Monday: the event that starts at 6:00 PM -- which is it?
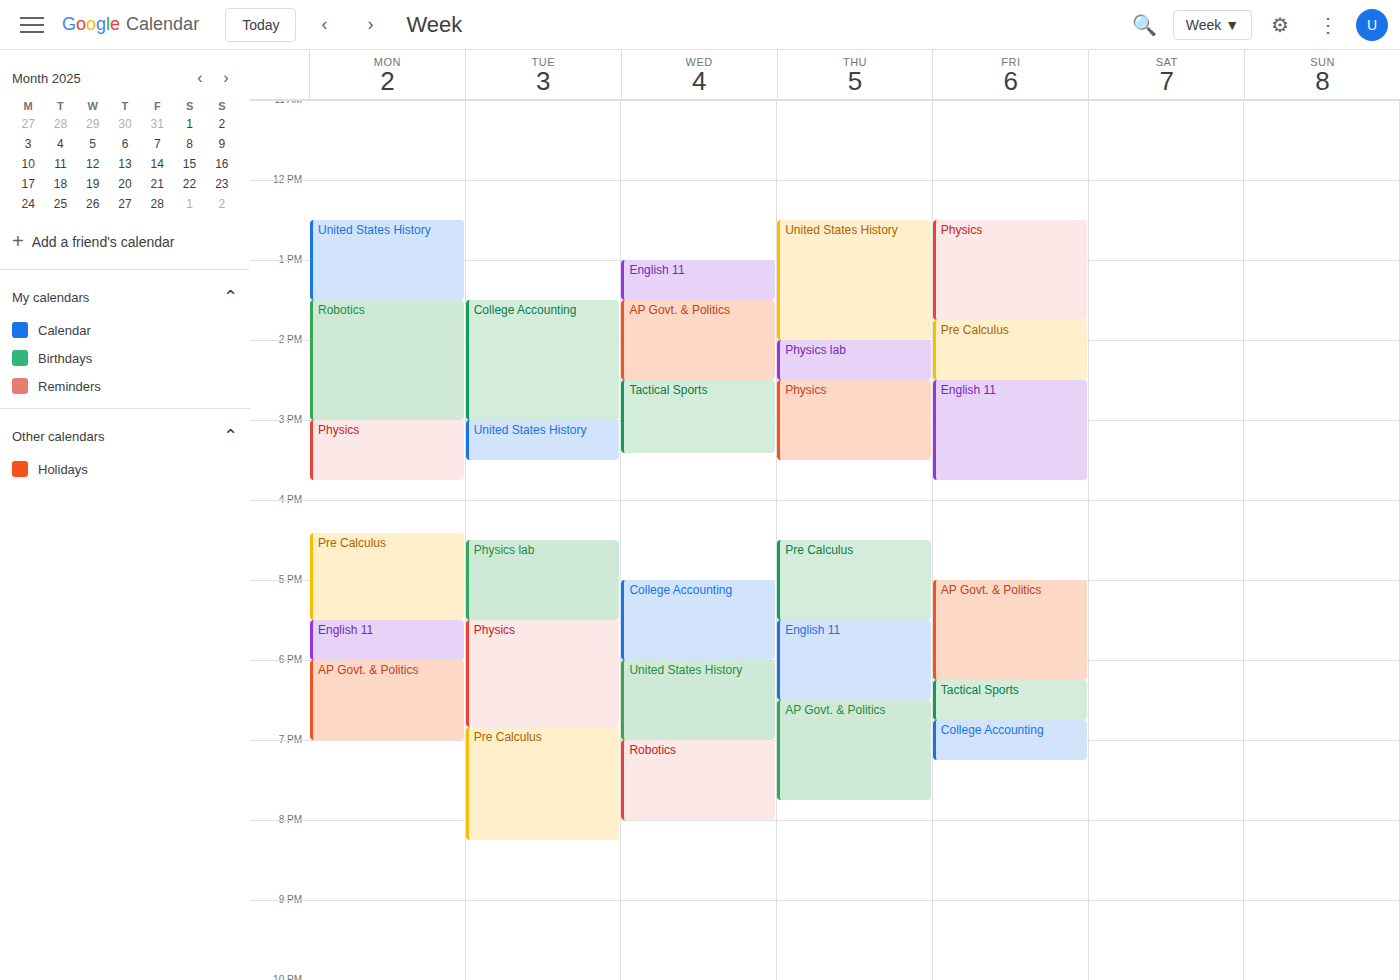
"AP Govt. & Politics"